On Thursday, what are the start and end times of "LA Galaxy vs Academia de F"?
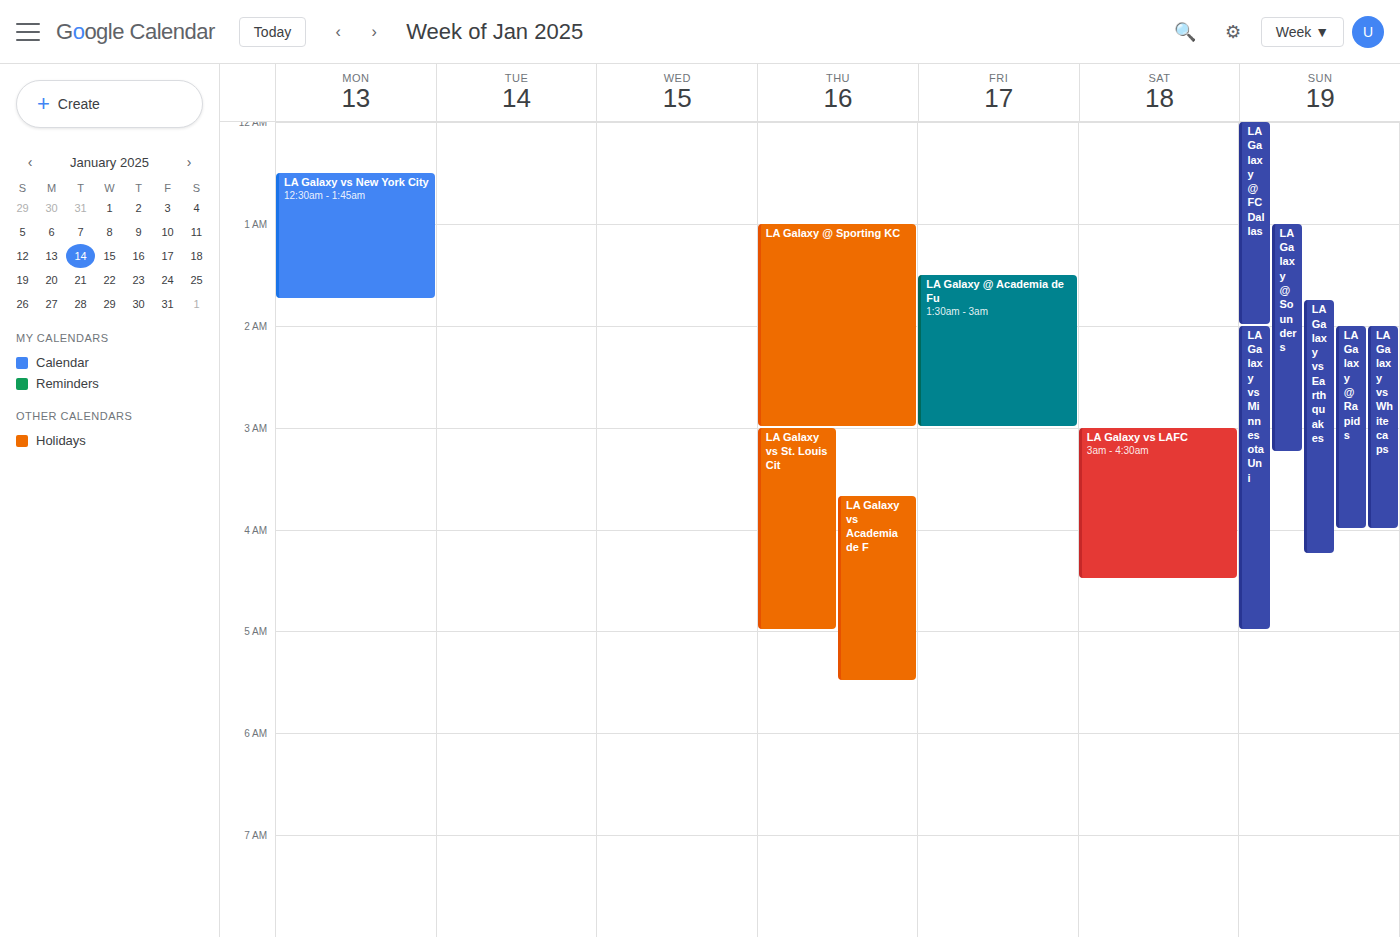
3:40 AM to 5:30 AM